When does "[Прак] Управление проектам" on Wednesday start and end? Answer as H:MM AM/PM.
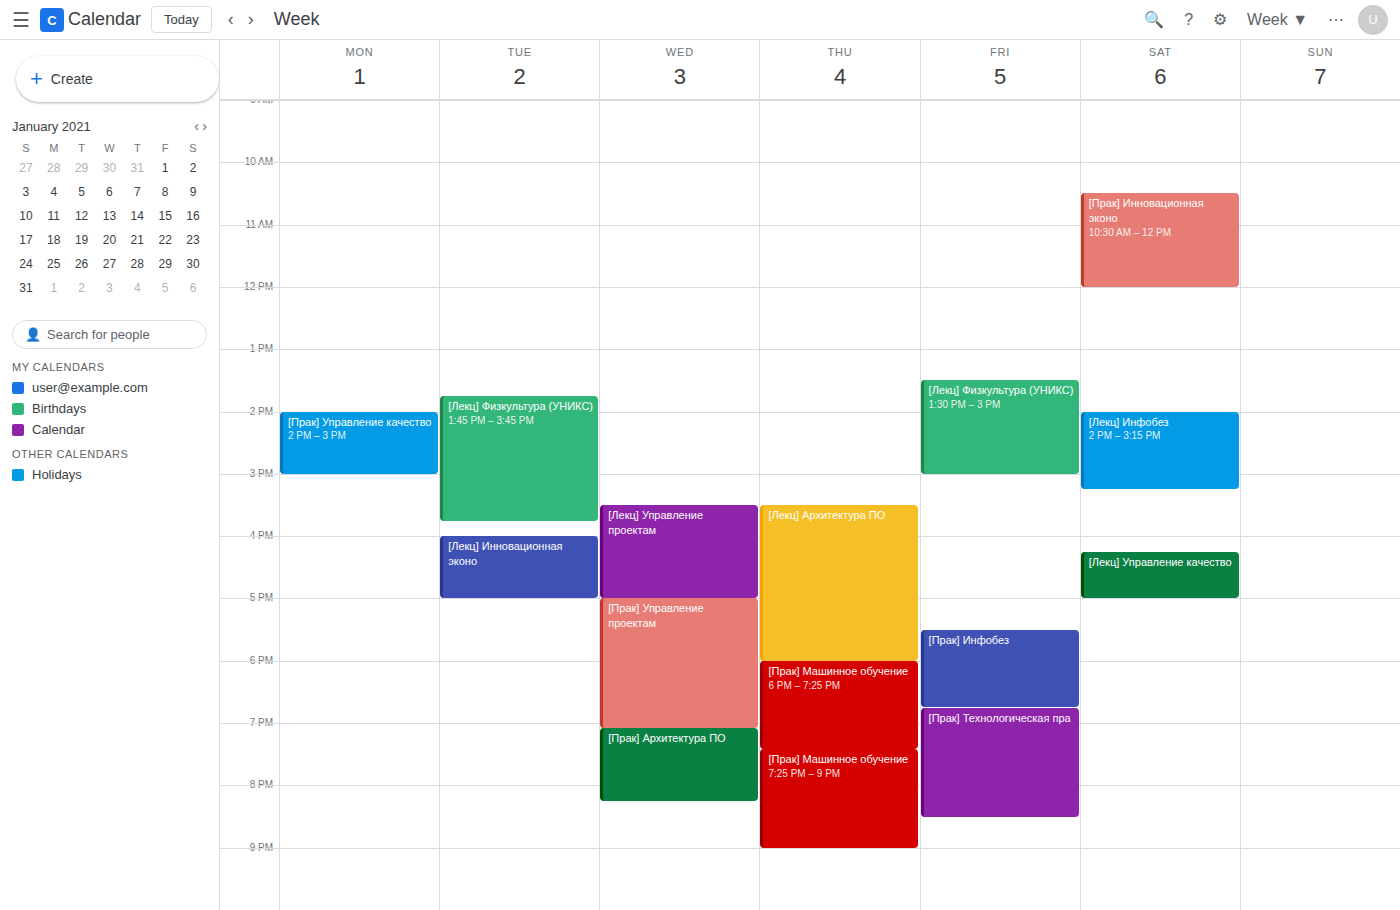
5:00 PM to 7:05 PM